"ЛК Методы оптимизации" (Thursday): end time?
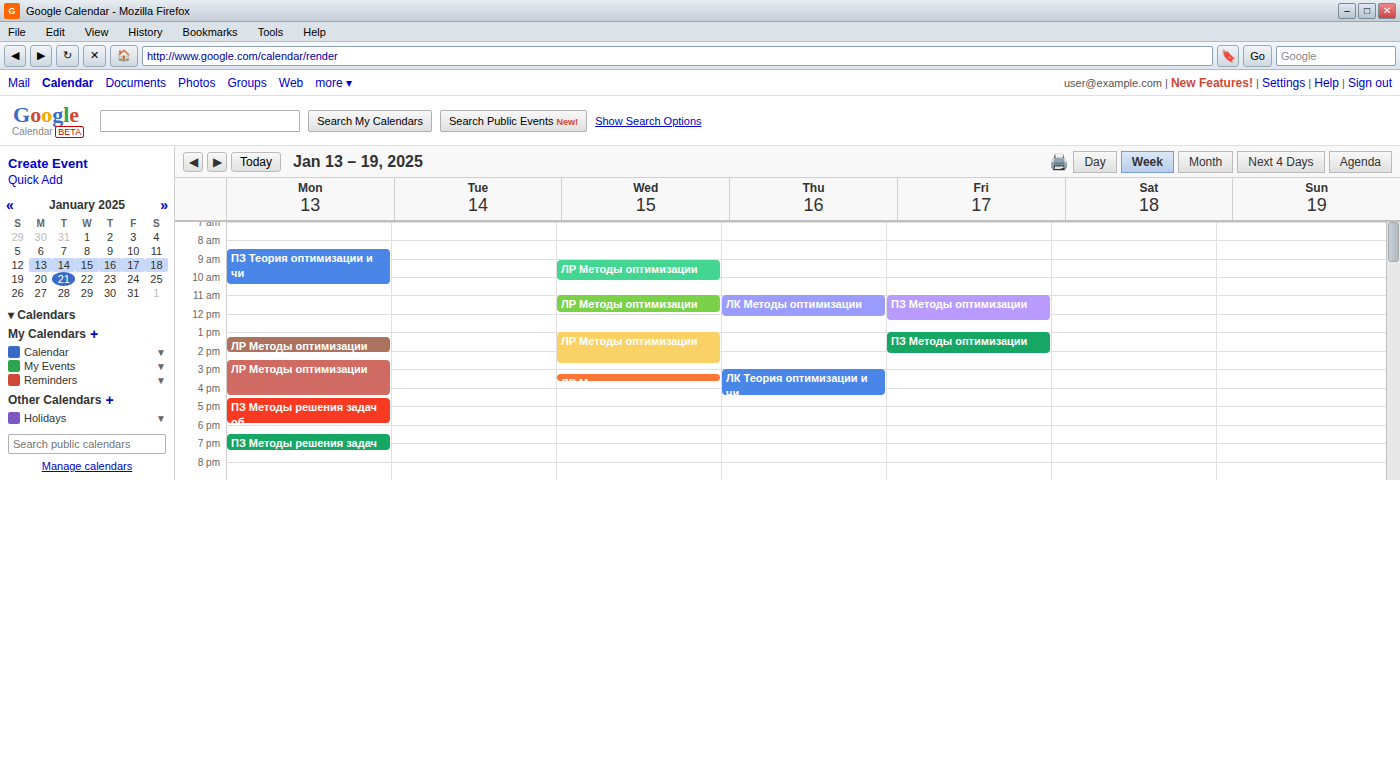
12:15 PM